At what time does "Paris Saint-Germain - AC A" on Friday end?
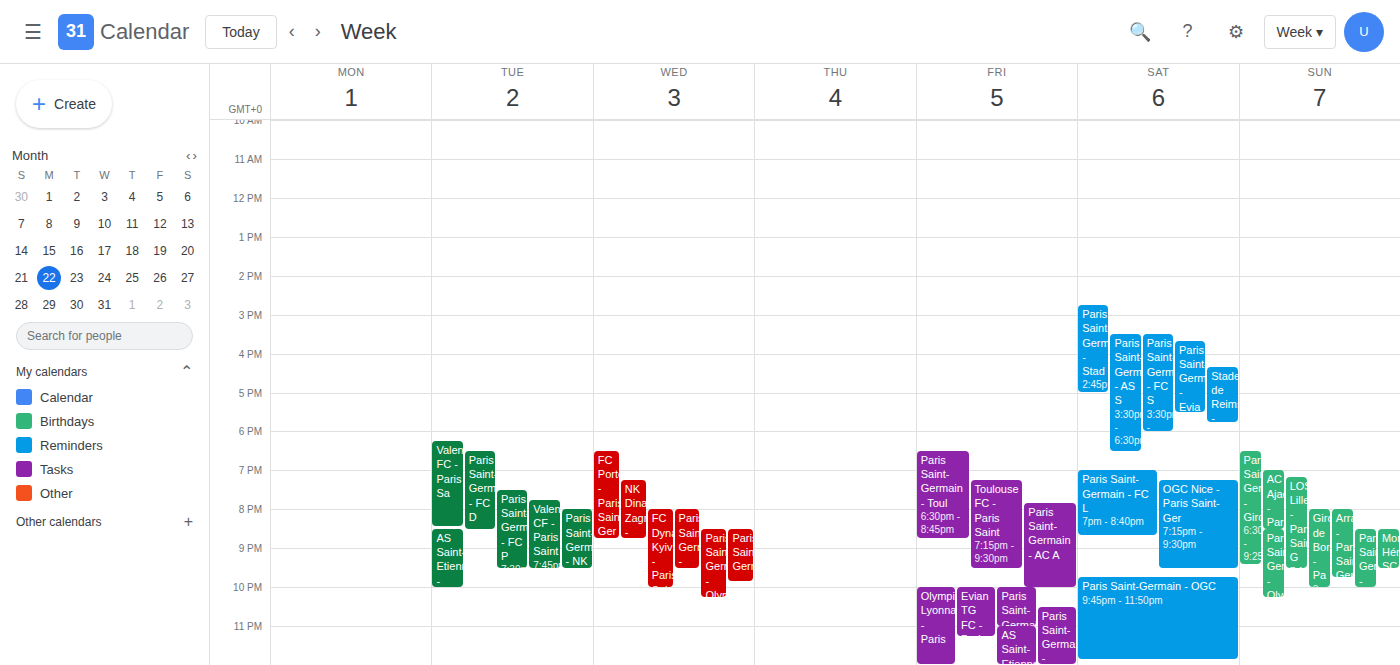
10:00 PM